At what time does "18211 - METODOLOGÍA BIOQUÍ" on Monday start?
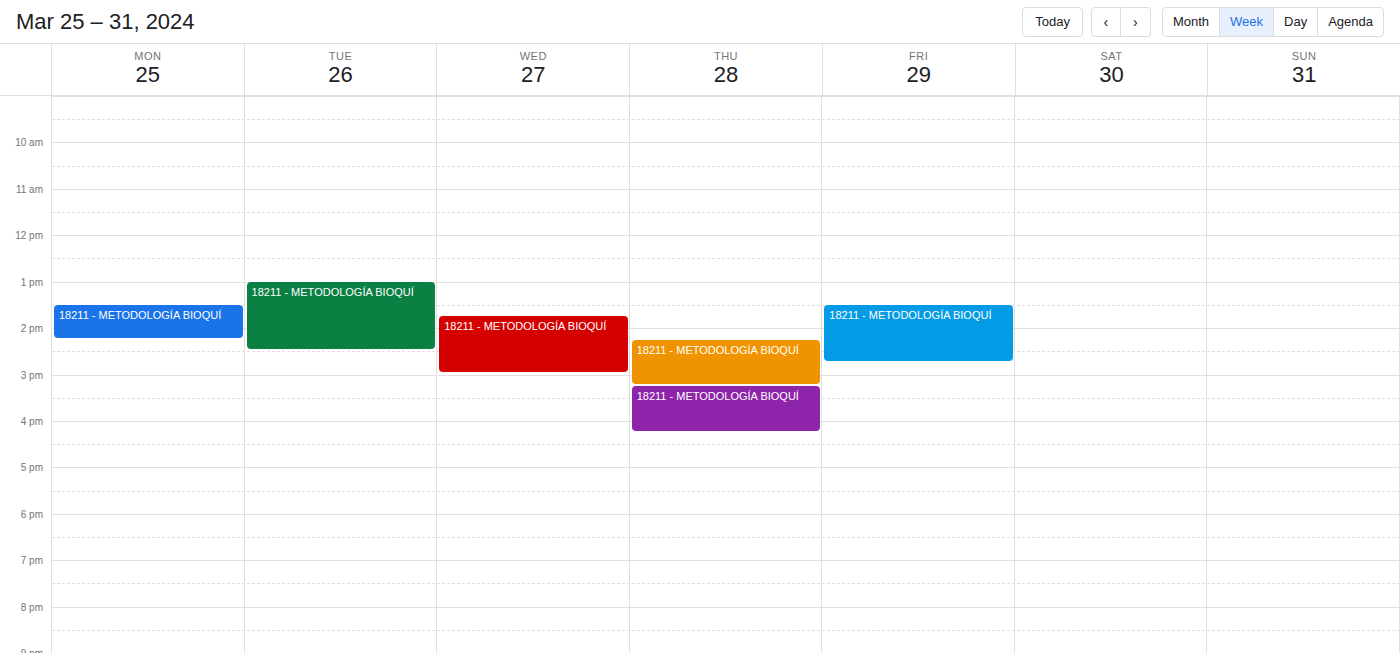
1:30 PM